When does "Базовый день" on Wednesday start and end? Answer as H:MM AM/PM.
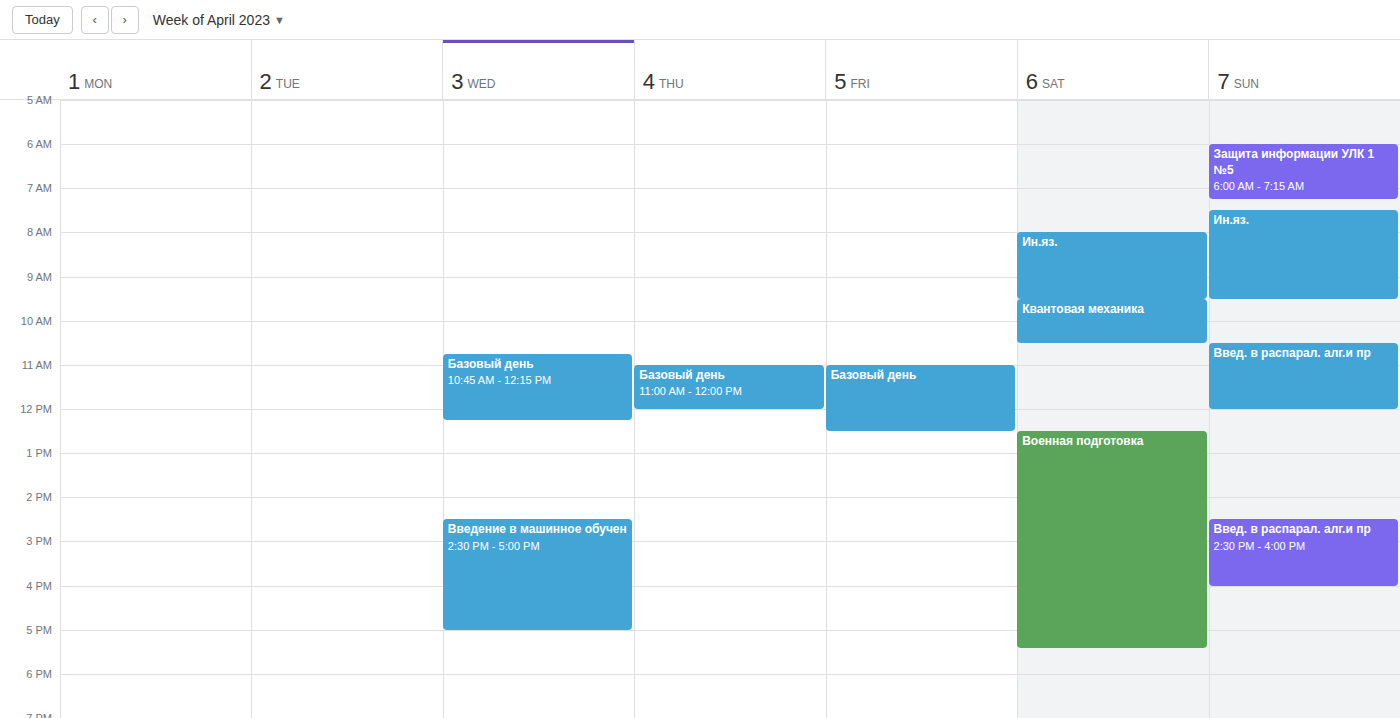
10:45 AM to 12:15 PM